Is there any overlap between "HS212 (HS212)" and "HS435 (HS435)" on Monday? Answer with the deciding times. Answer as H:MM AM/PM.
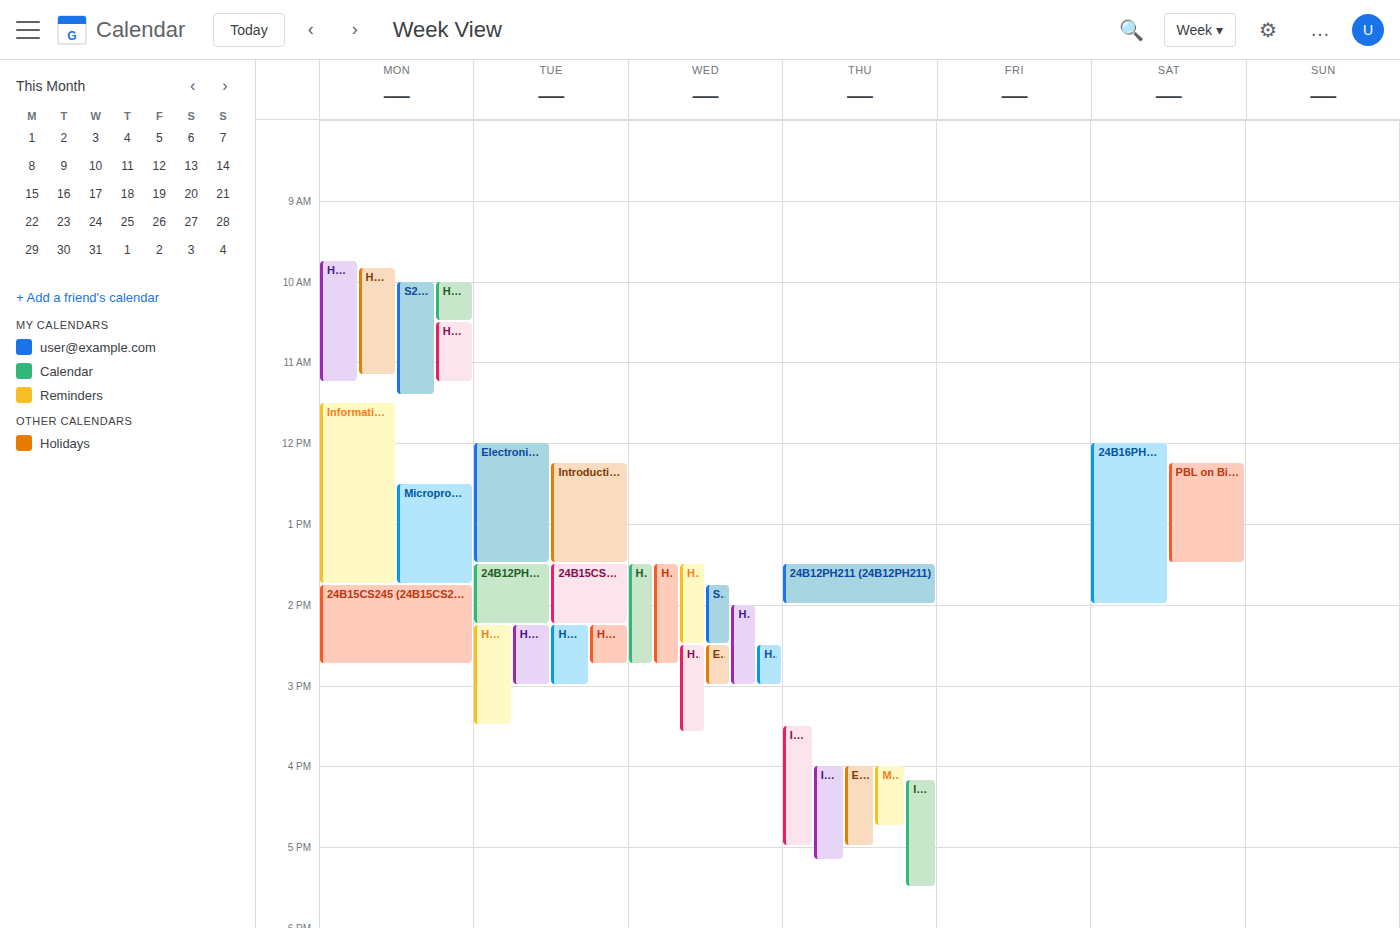
"HS212 (HS212)" runs 9:50 AM to 11:10 AM, inside "HS435 (HS435)" -- they overlap.